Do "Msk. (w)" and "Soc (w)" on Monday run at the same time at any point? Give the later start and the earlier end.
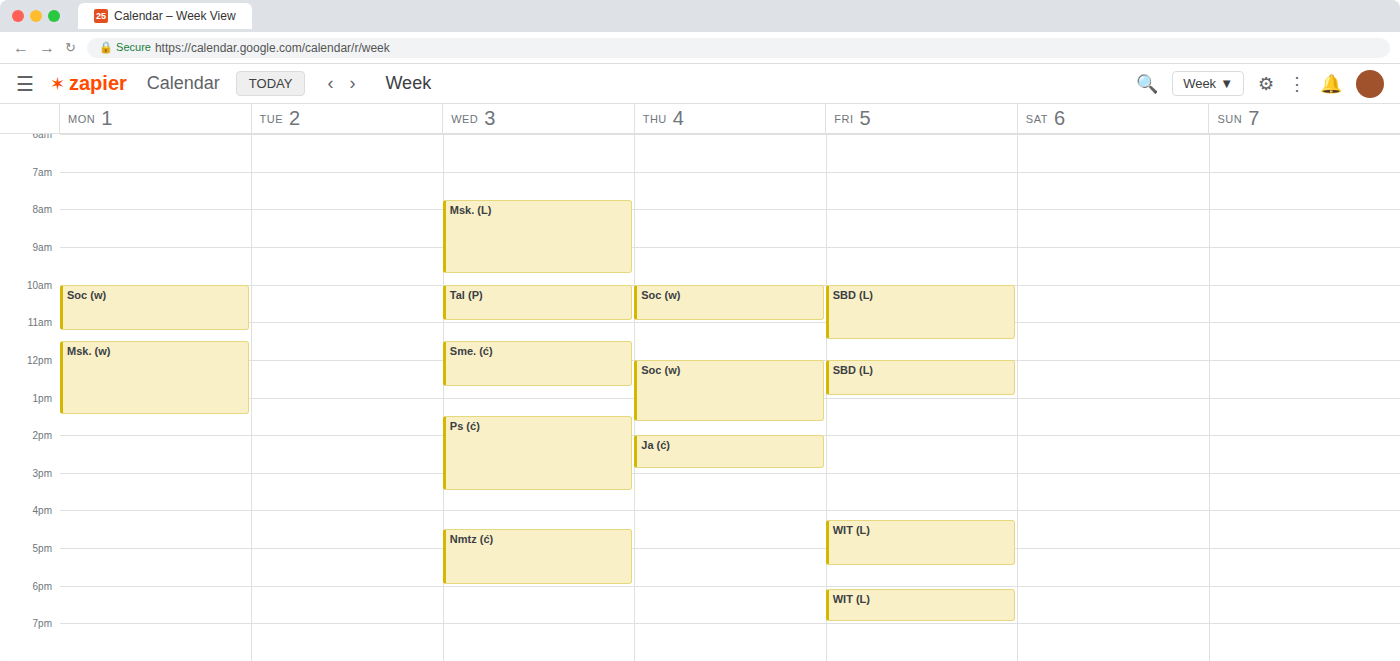
"Soc (w)" ends at 11:15 AM and "Msk. (w)" starts at 11:30 AM -- no overlap.